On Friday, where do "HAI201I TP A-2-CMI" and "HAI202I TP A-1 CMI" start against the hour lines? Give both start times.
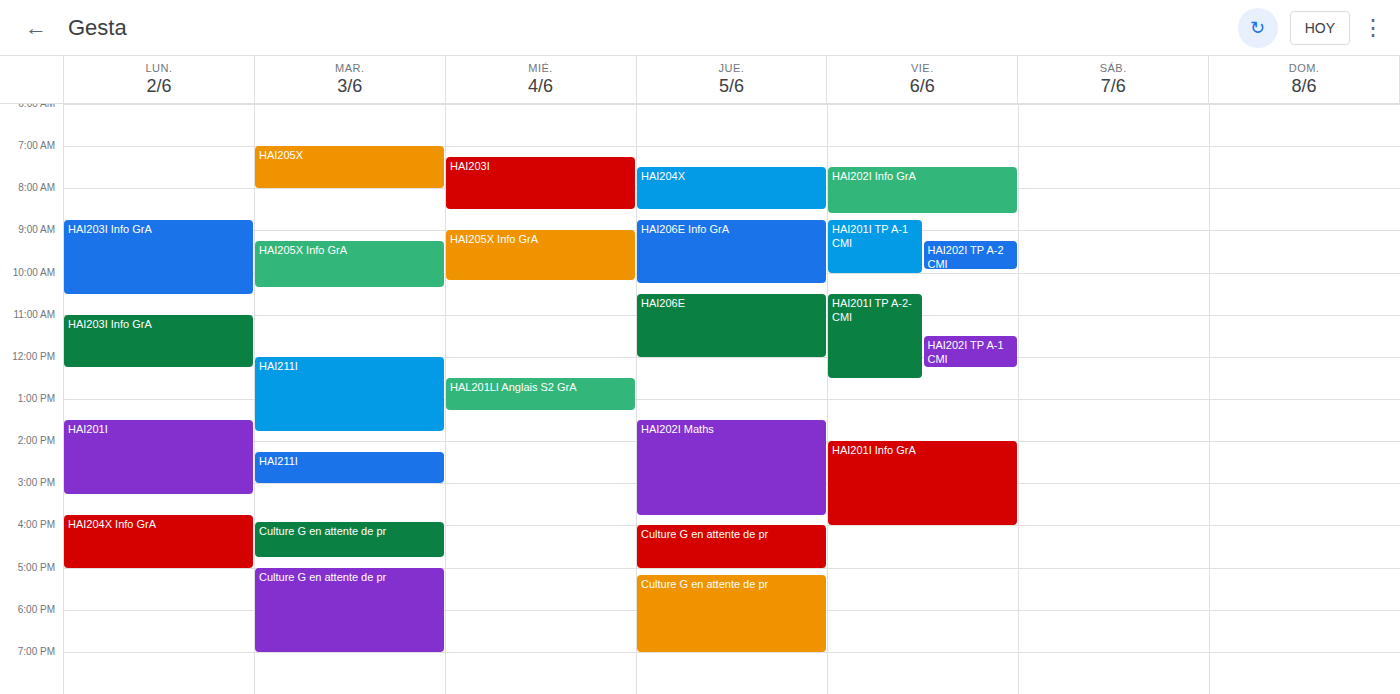
"HAI201I TP A-2-CMI": 10:30, halfway between the 10:00 and 11:00 lines. "HAI202I TP A-1 CMI": 11:30, halfway between the 11:00 and 12:00 lines.